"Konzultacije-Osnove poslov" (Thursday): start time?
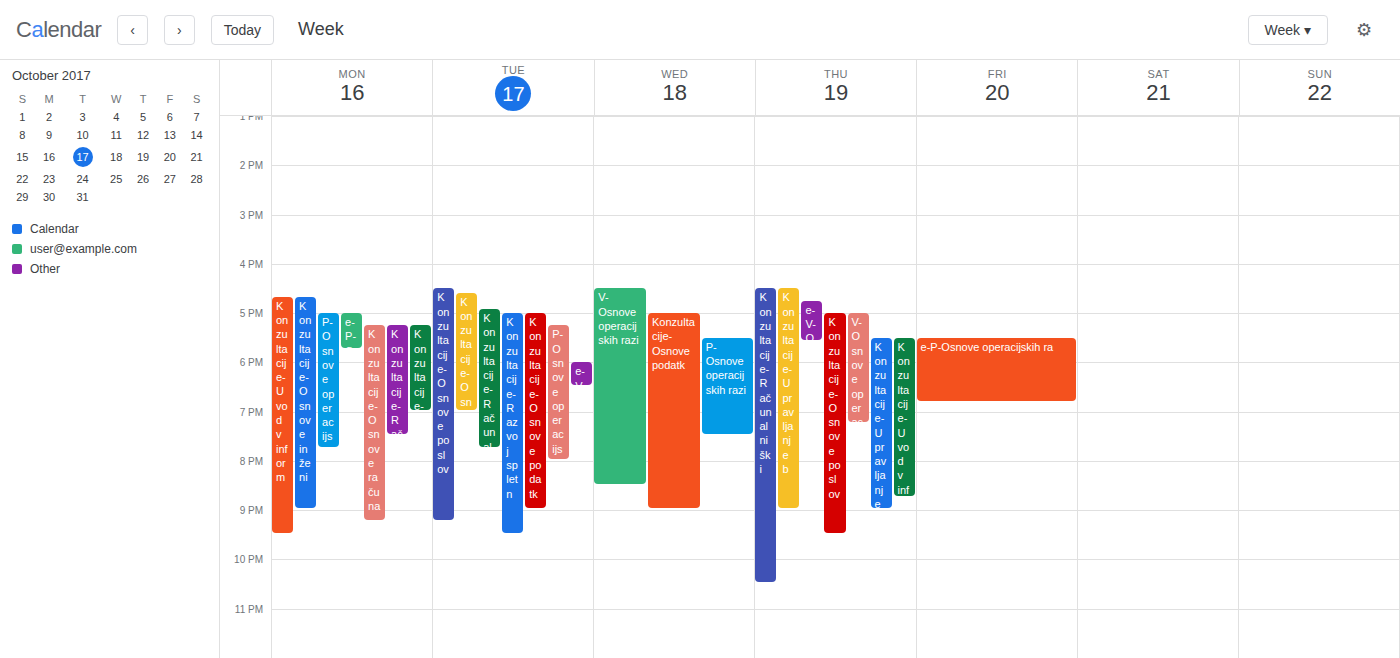
17:00